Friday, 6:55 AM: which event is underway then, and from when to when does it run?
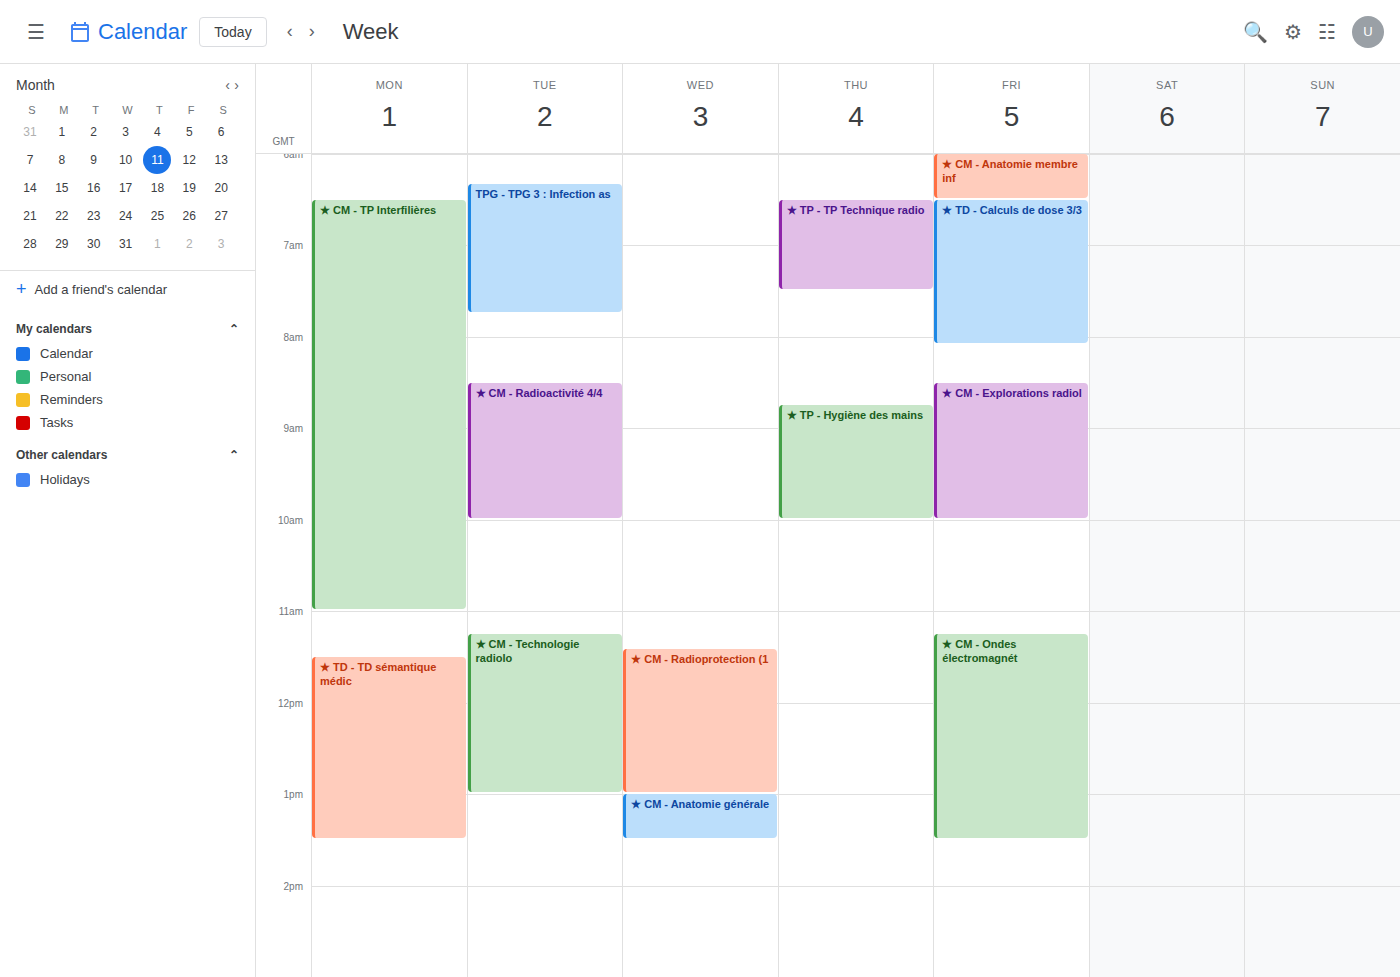
"★ TD - Calculs de dose 3/3", 6:30 AM to 8:05 AM